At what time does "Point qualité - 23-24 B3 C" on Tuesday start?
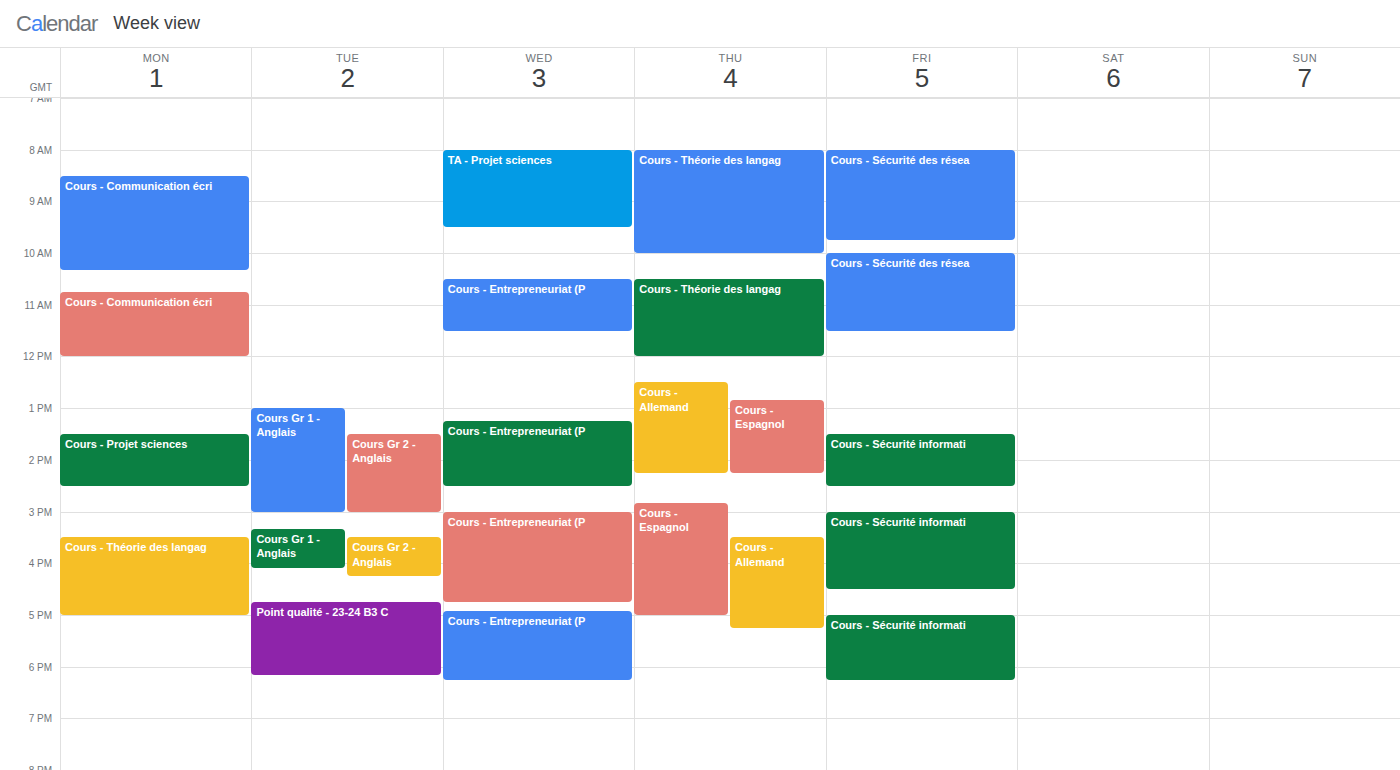
4:45 PM